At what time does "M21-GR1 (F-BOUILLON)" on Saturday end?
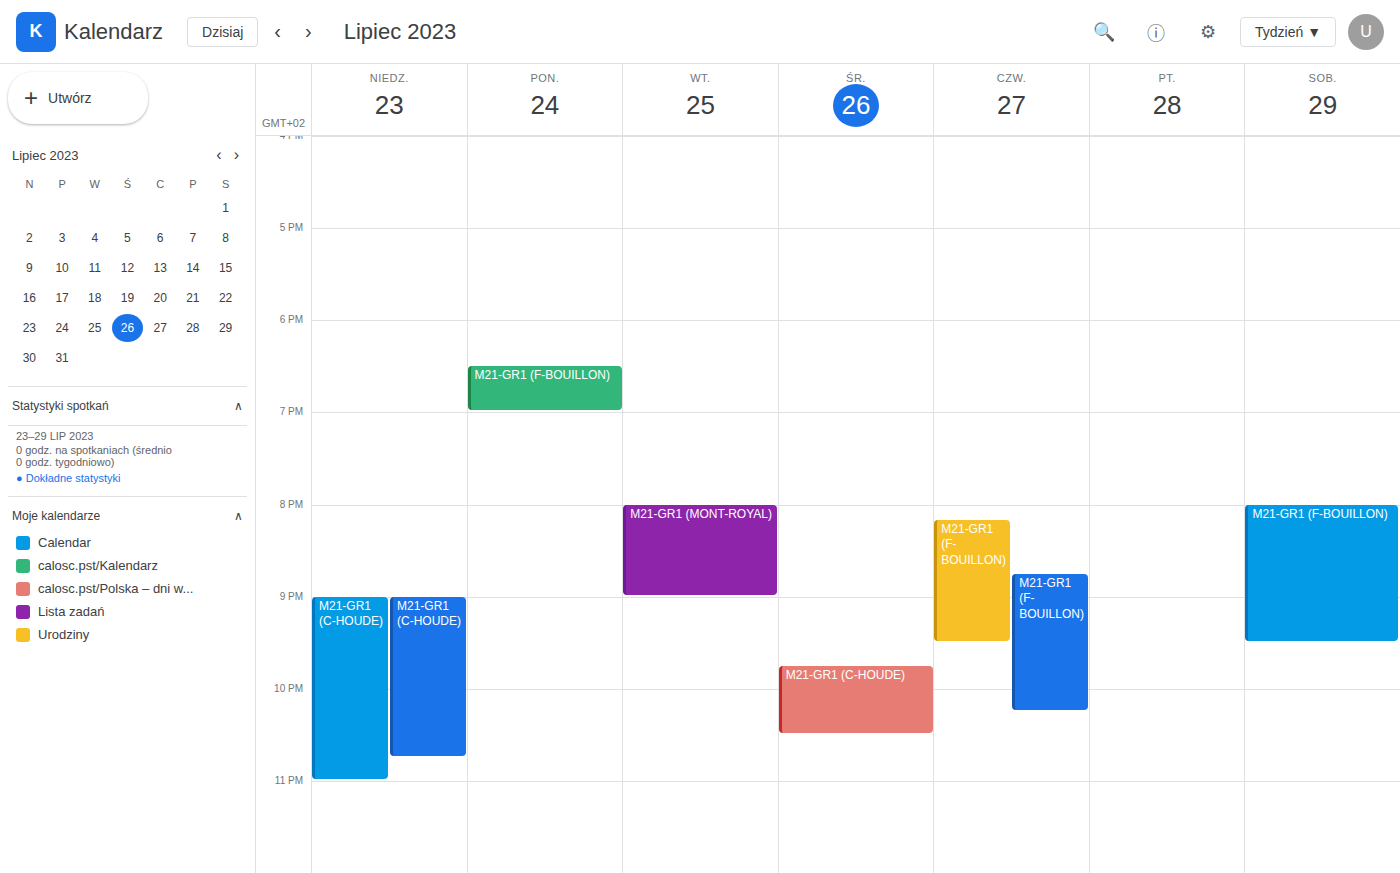
9:30 PM